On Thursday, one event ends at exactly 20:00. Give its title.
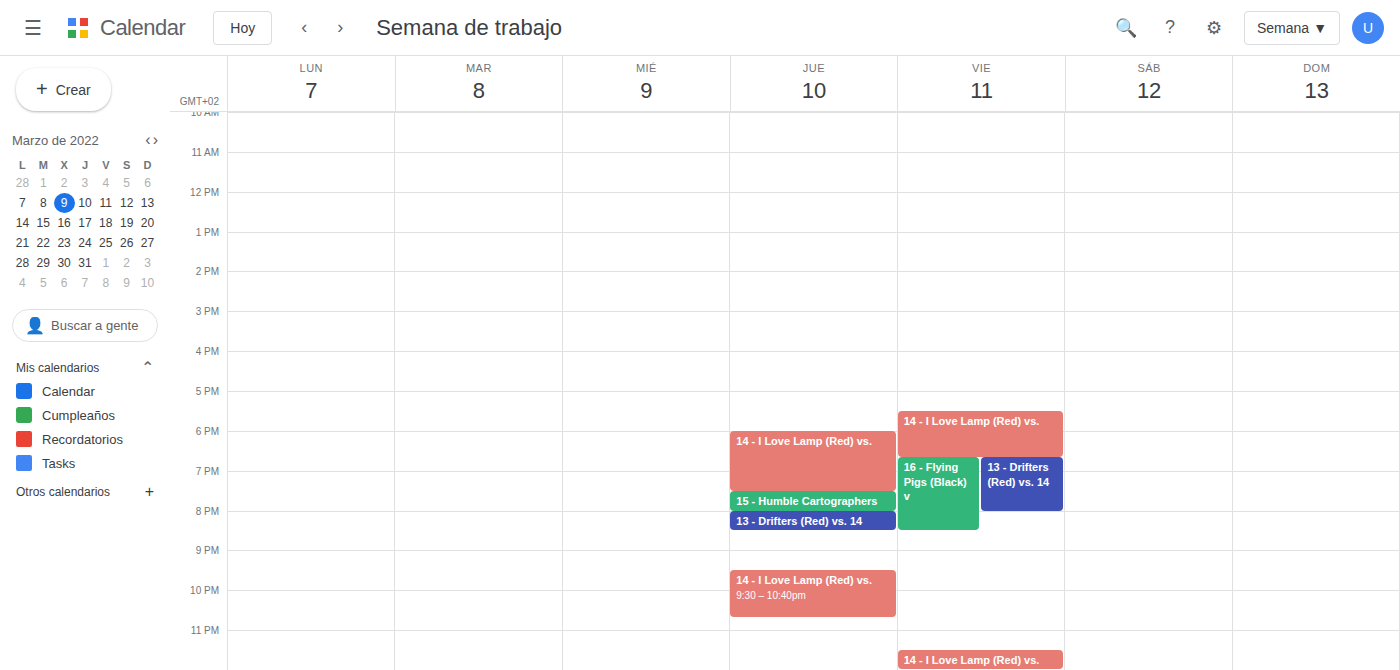
"15 - Humble Cartographers"